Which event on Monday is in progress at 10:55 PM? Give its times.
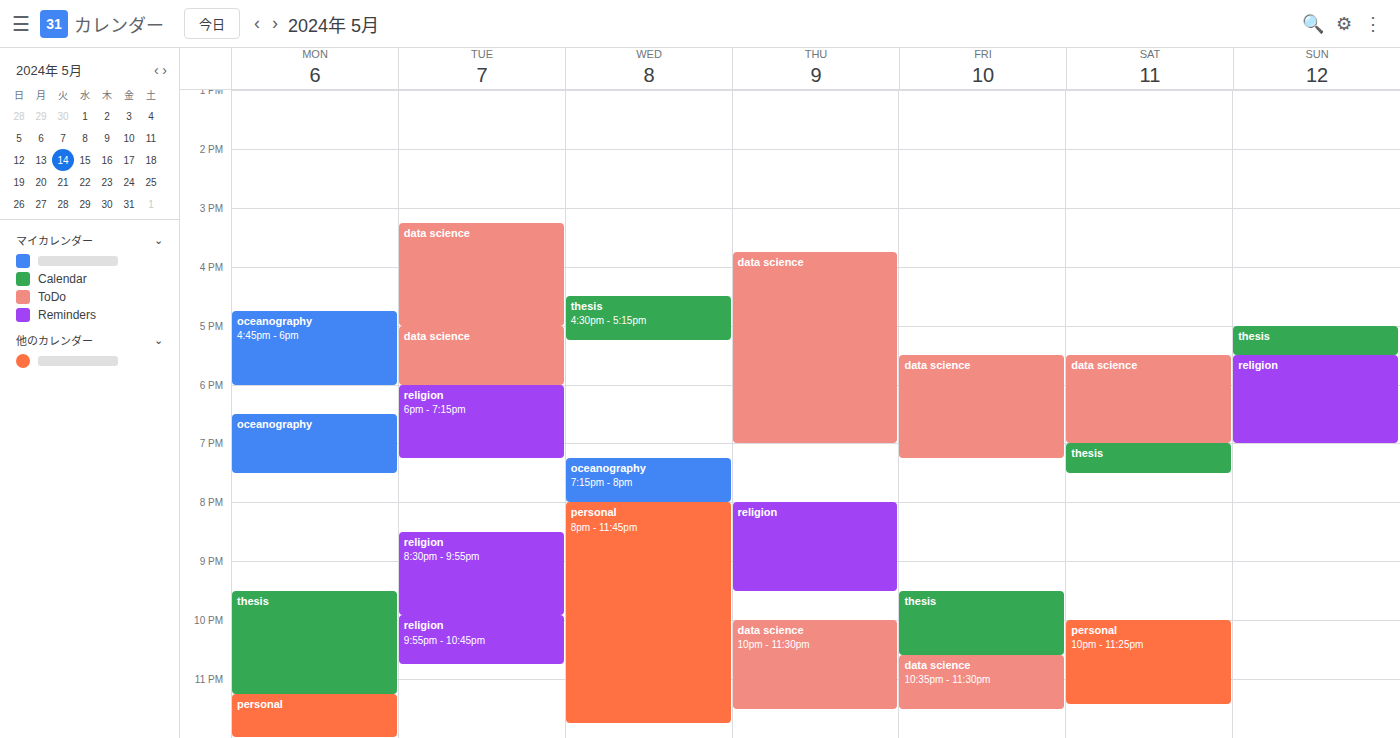
"thesis", 9:30 PM to 11:15 PM